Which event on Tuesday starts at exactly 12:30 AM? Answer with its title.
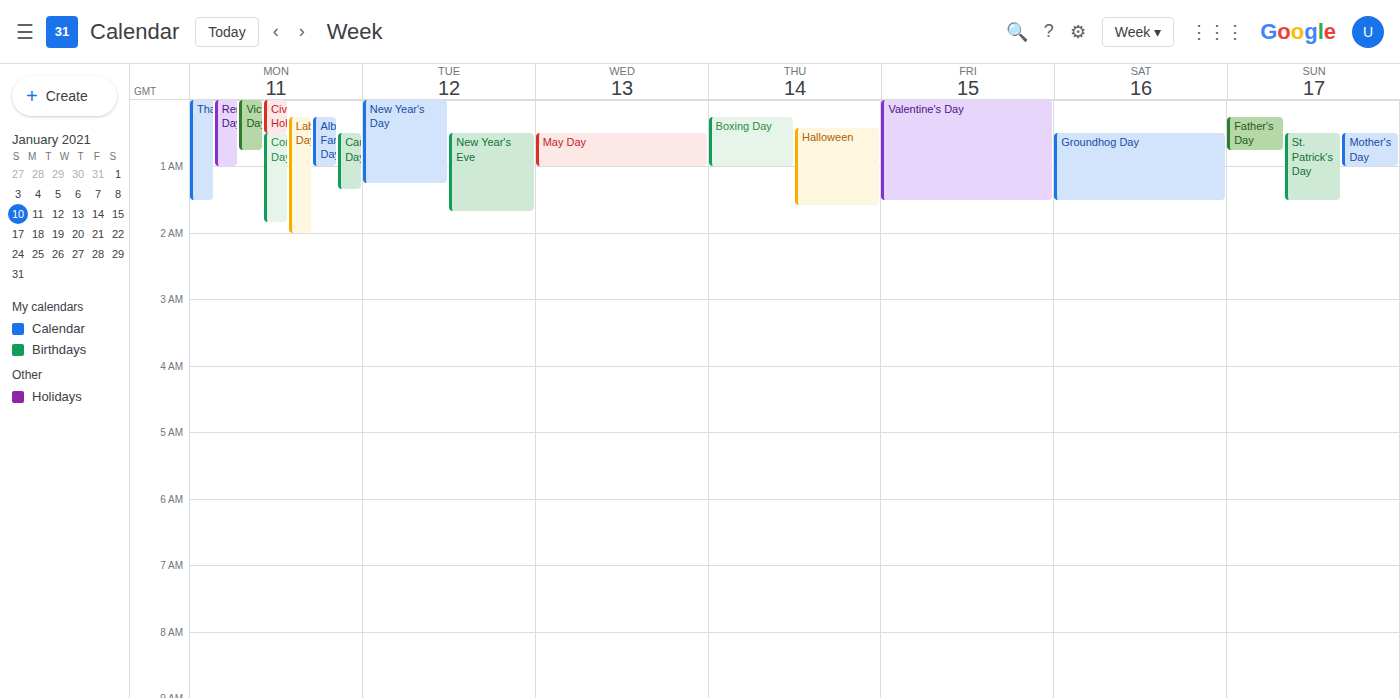
"New Year's Eve"